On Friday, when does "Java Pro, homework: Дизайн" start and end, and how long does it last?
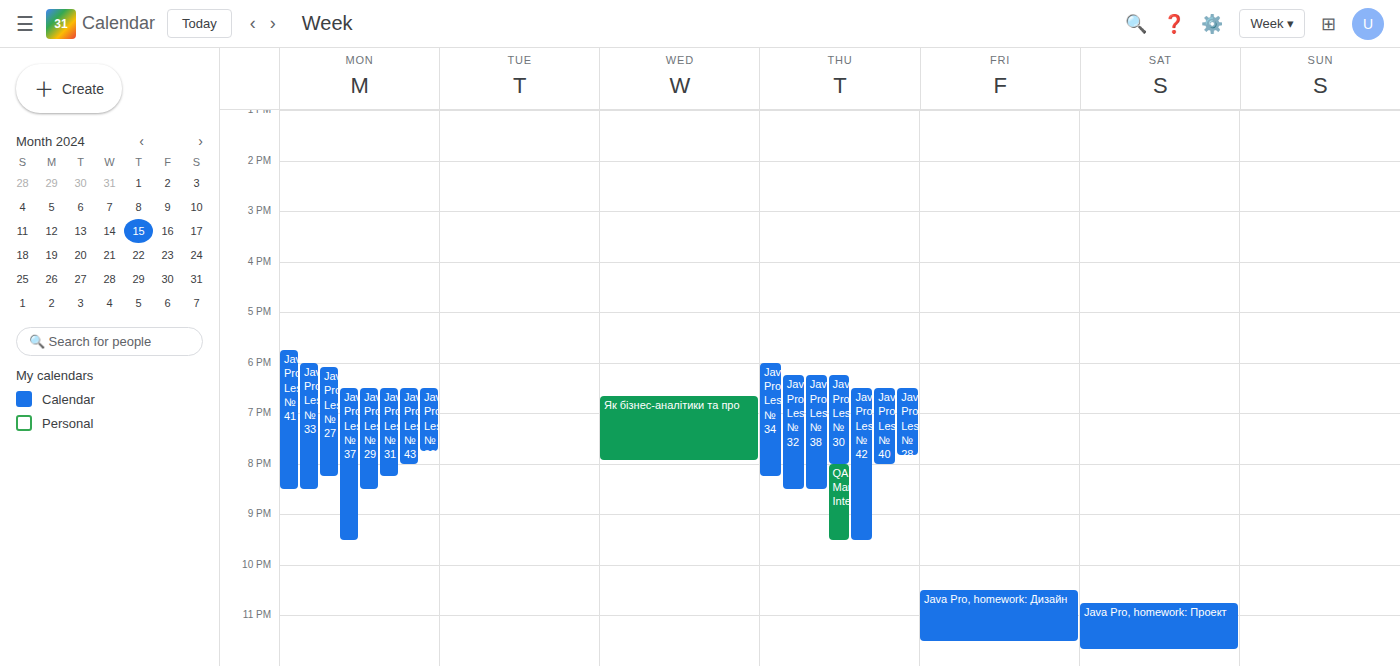
10:30 PM to 11:30 PM, 1 hour